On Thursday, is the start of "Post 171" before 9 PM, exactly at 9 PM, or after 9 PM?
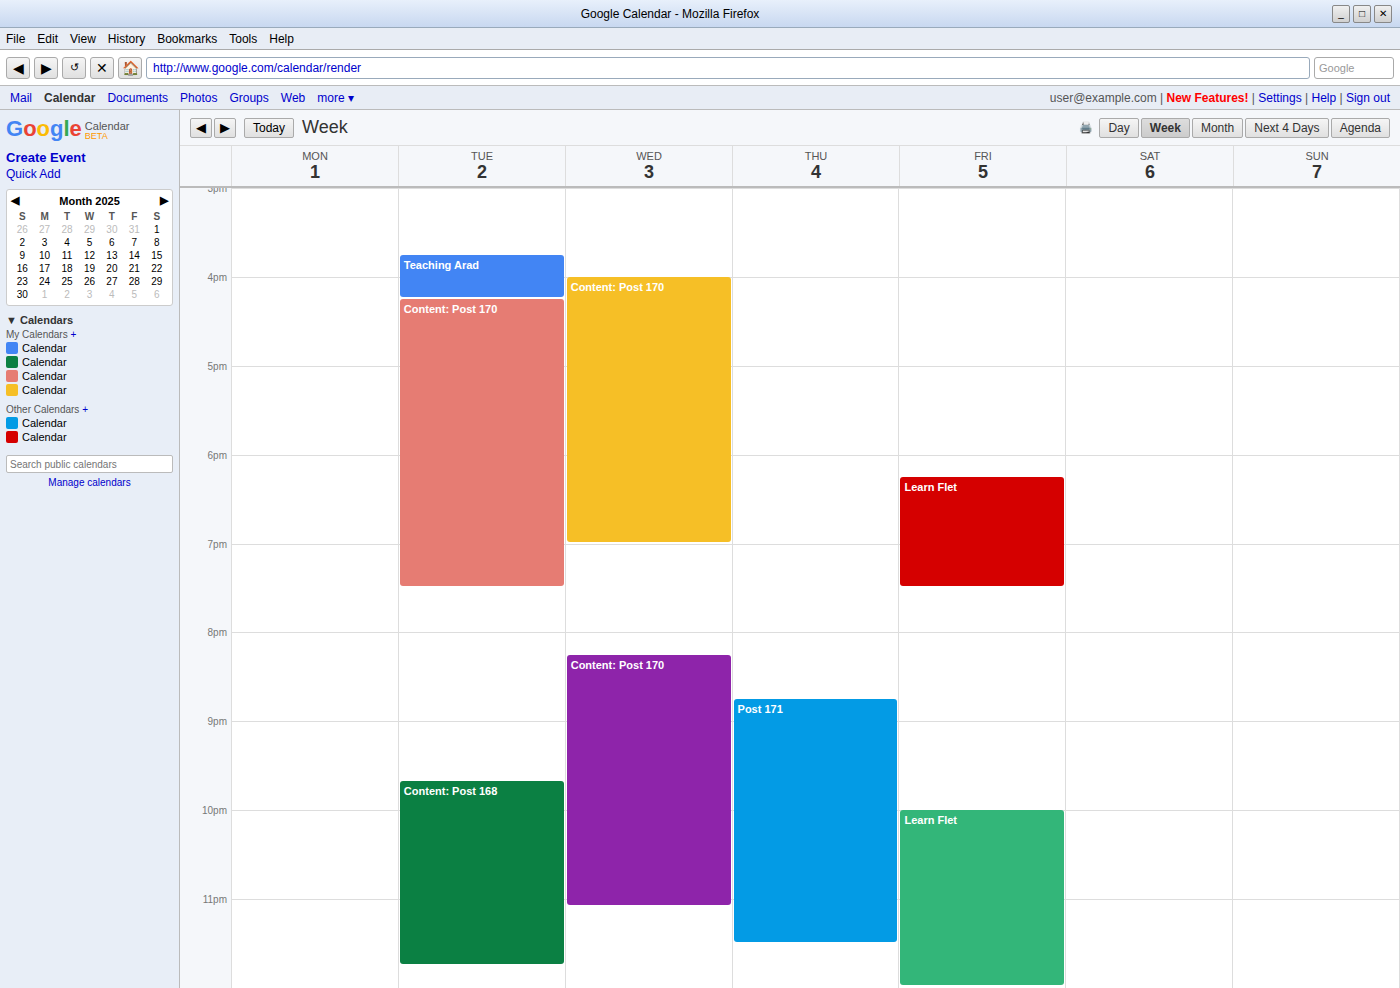
8:45 PM -- before 9 PM, 15 minutes above the 9 PM line.